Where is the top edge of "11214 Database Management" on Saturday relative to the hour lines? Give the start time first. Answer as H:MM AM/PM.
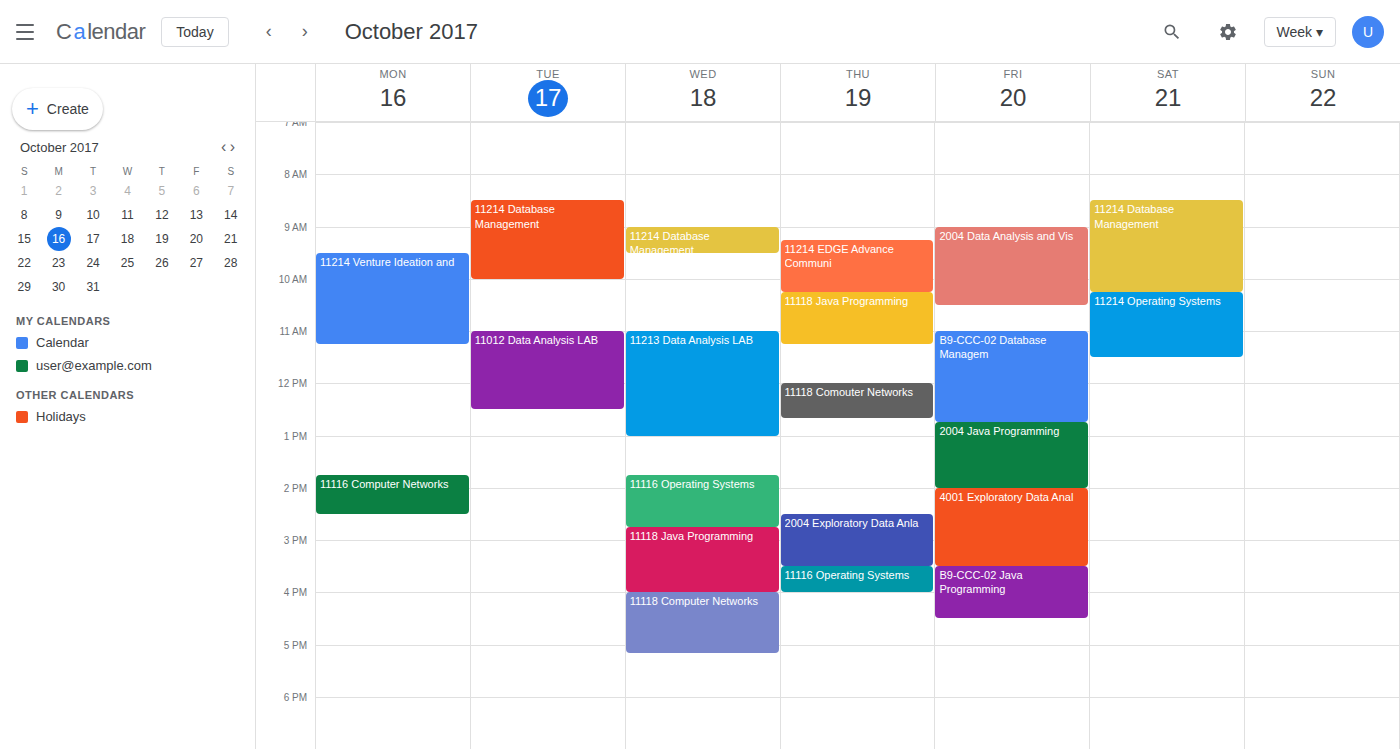
8:30 AM -- halfway between the 8 AM and 9 AM lines.